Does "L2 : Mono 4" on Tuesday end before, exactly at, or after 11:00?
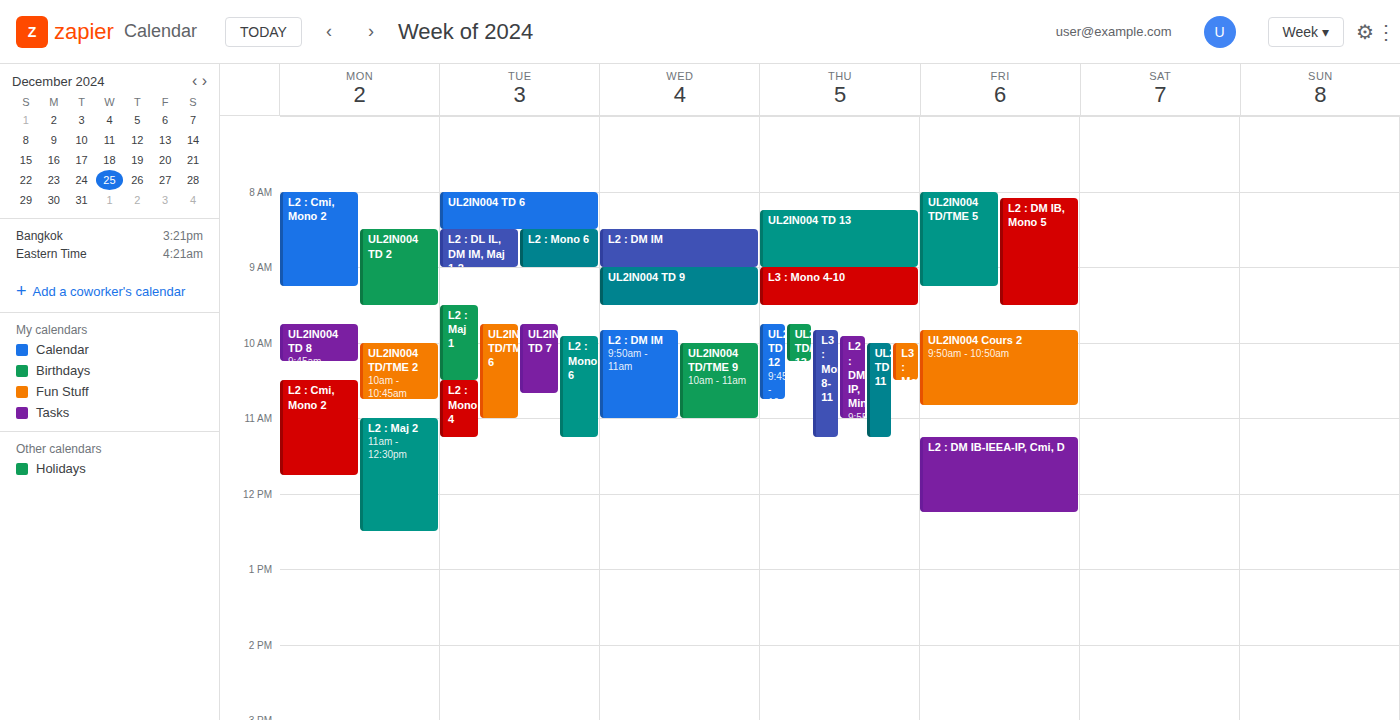
11:15 -- after 11:00, 15 minutes below the 11:00 line.